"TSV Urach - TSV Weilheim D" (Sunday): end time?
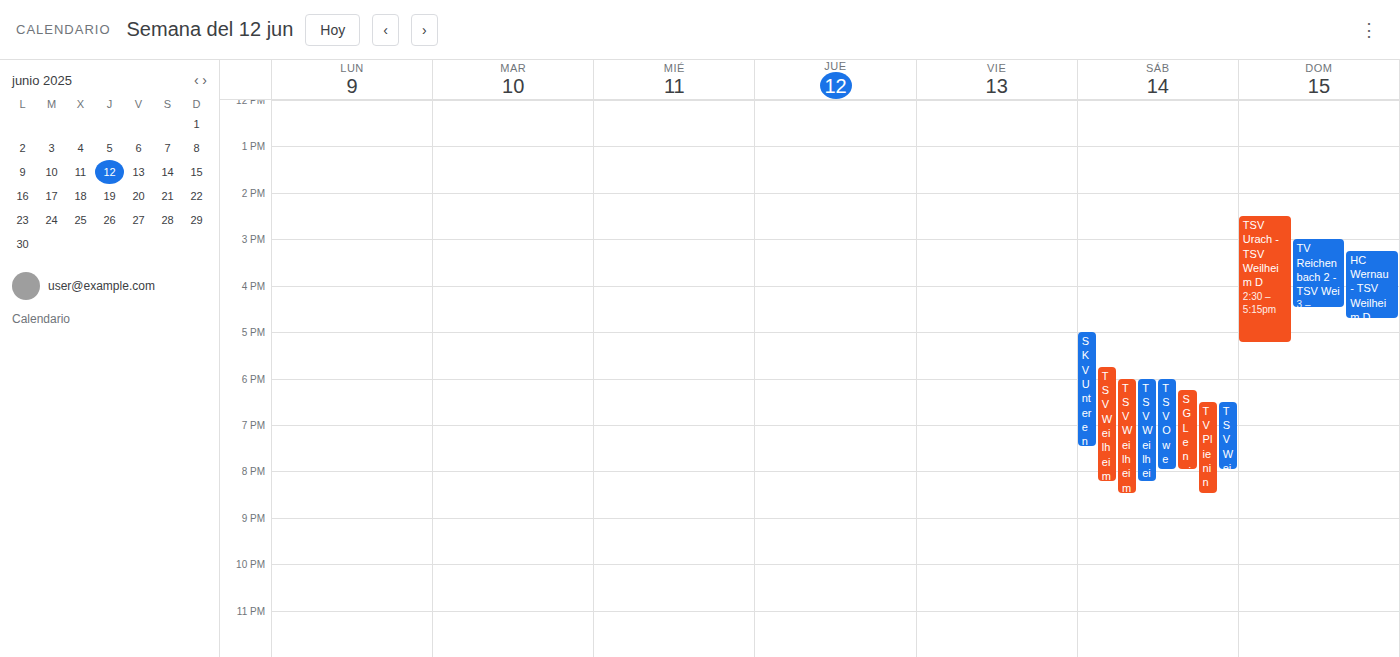
17:15